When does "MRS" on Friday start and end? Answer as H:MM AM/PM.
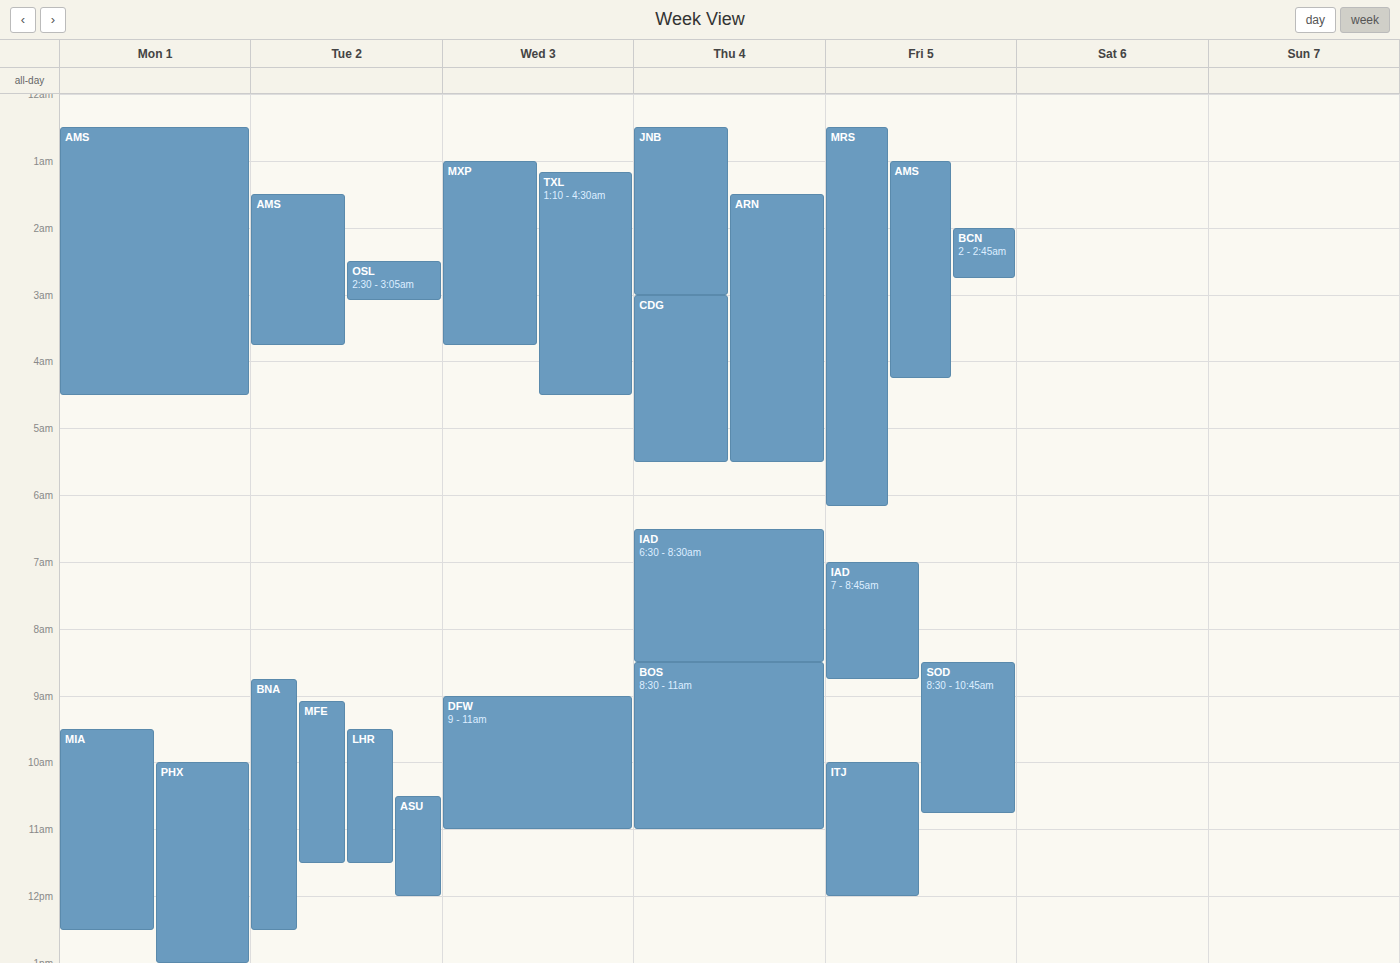
12:30 AM to 6:10 AM